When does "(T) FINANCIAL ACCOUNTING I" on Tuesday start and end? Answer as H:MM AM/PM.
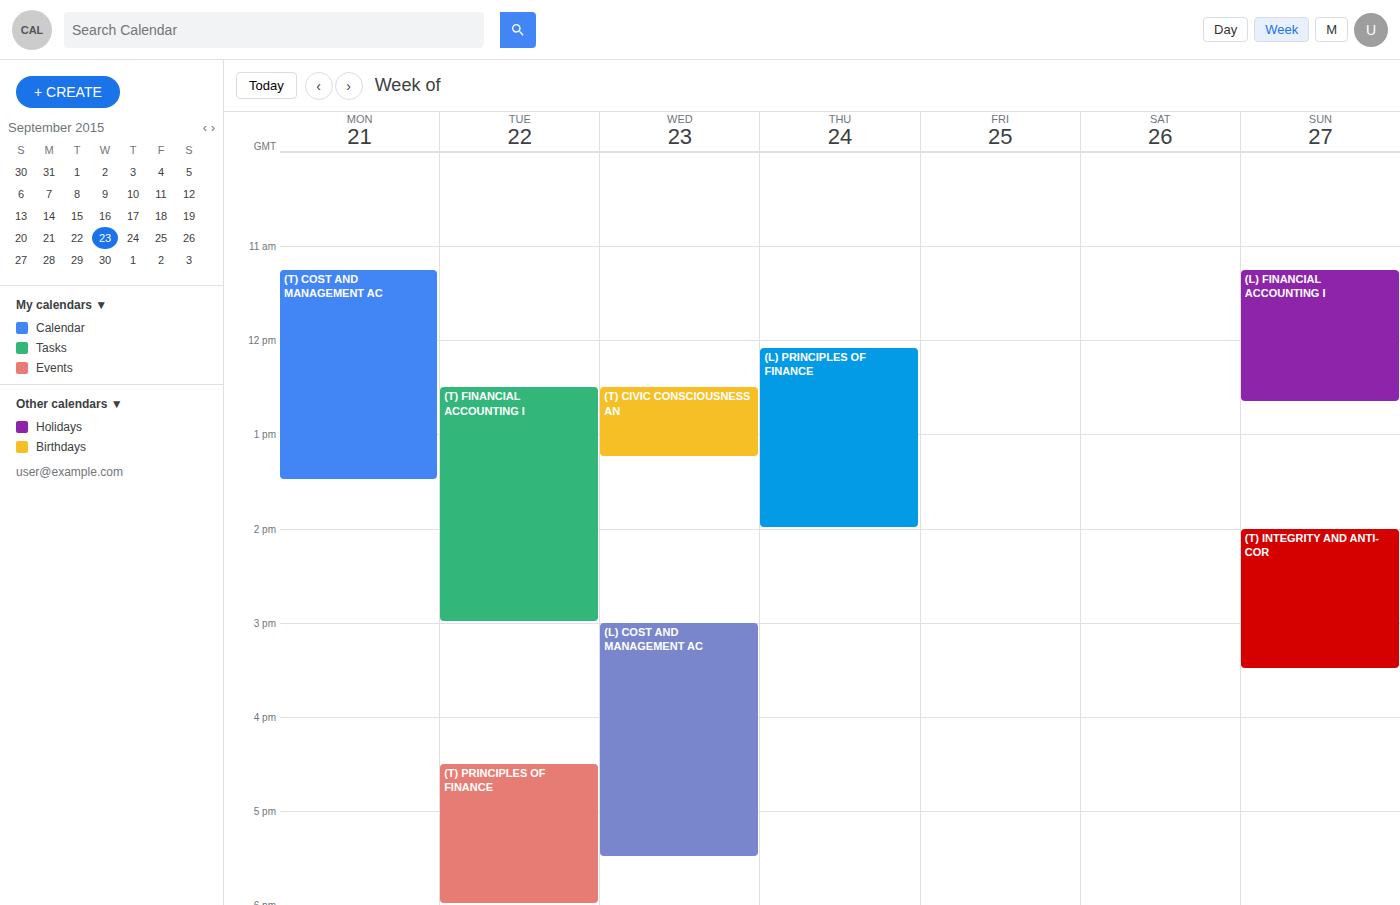
12:30 PM to 3:00 PM